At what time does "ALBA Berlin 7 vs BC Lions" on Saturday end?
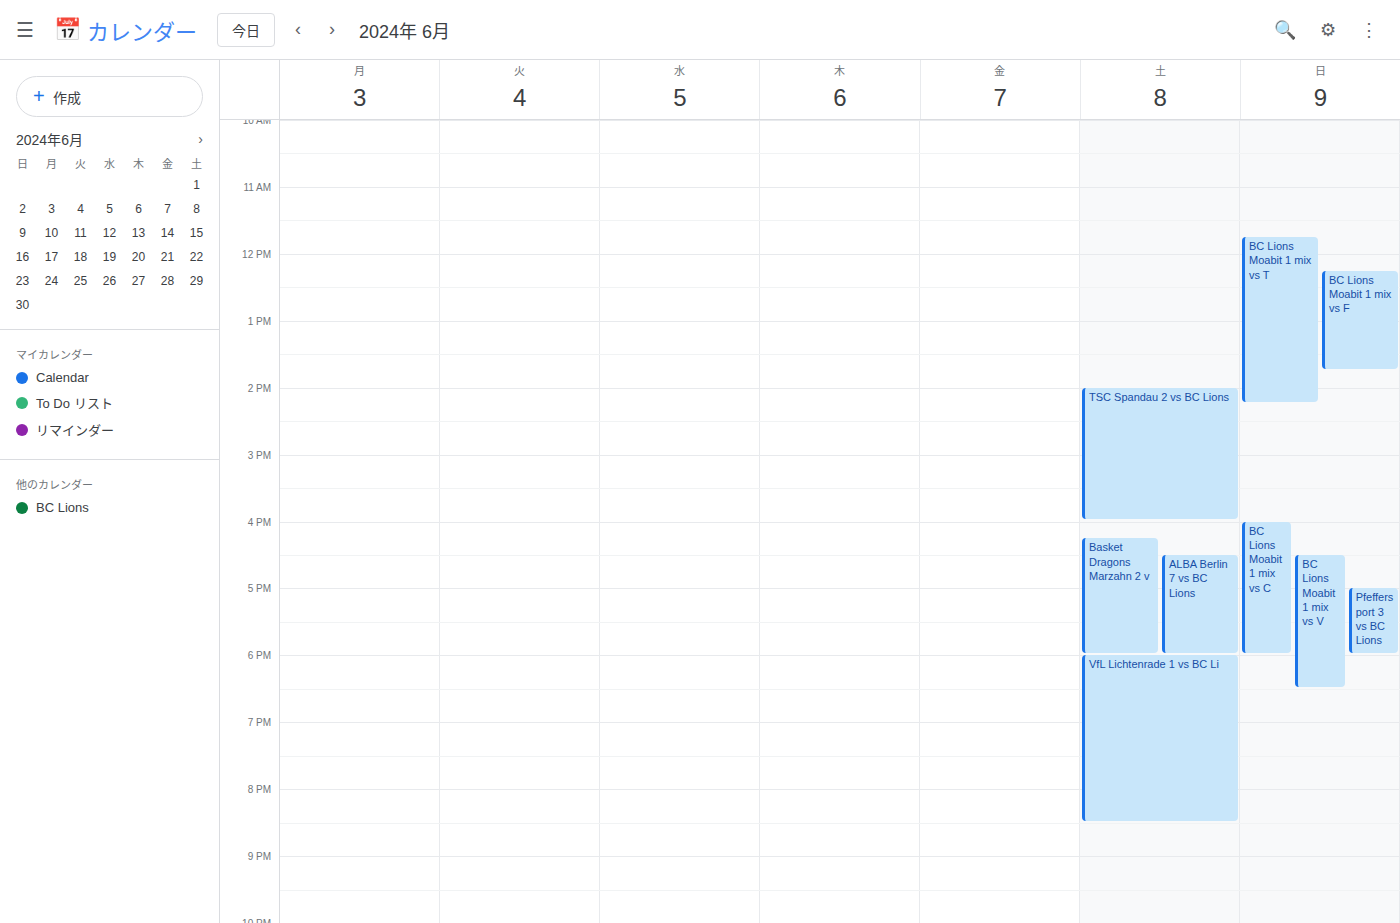
18:00